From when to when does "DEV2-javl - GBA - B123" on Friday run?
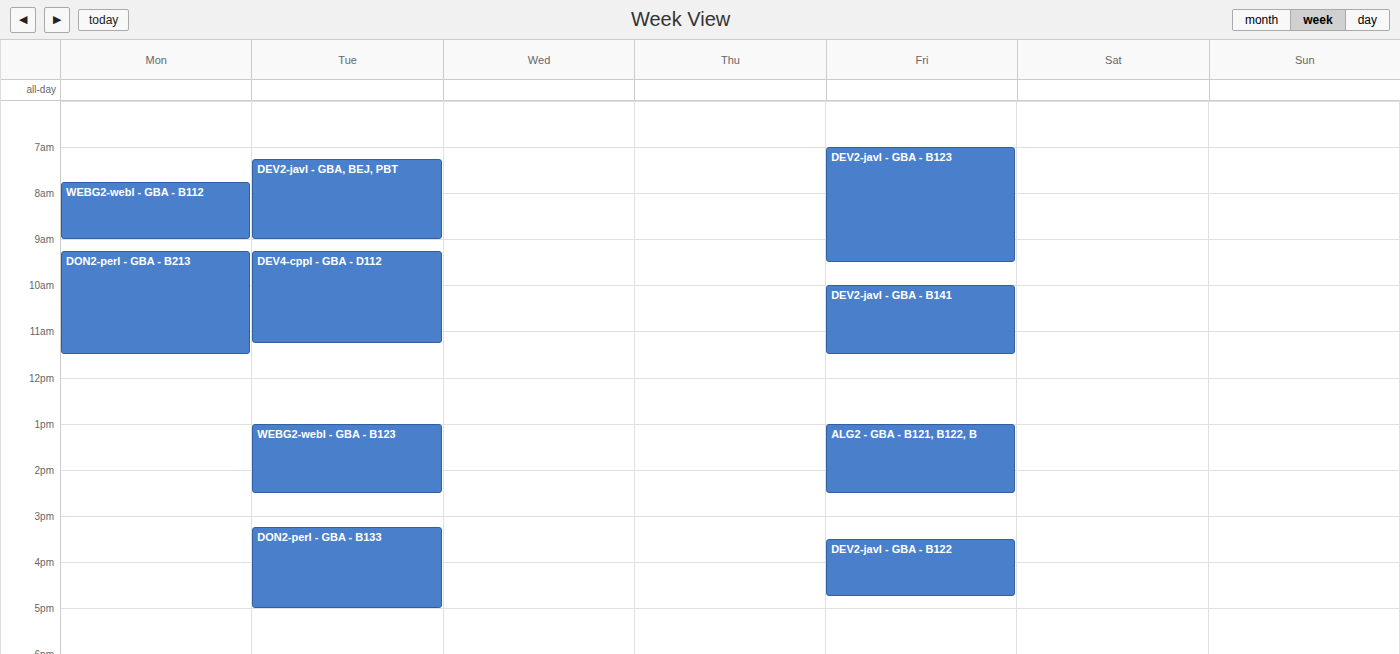
07:00 to 09:30